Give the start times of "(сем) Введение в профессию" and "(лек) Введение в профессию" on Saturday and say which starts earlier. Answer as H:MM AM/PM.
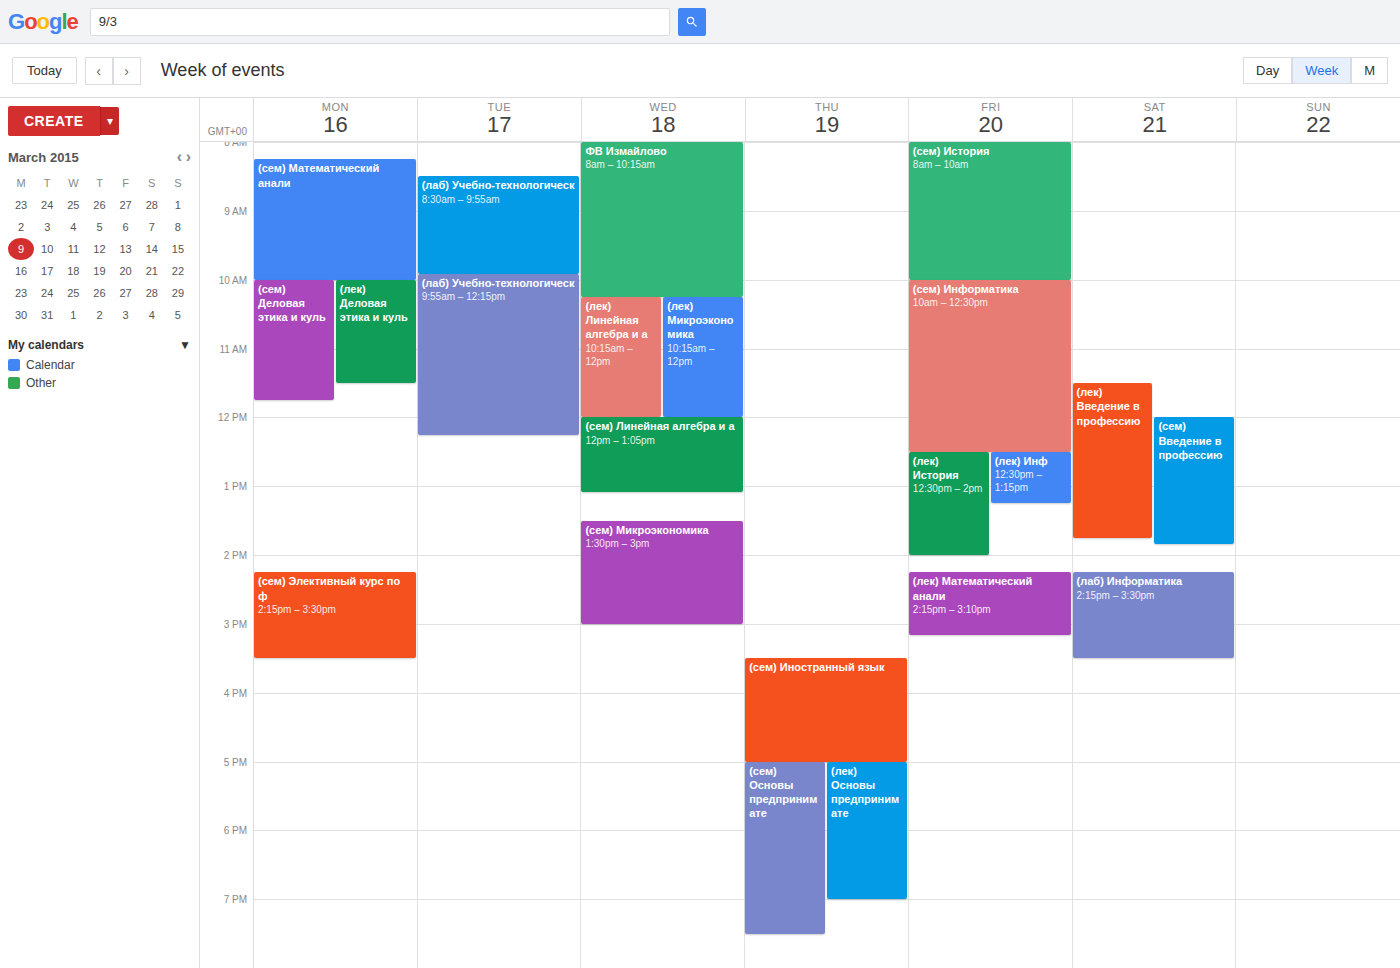
"(лек) Введение в профессию" 11:30 AM; "(сем) Введение в профессию" 12:00 PM.